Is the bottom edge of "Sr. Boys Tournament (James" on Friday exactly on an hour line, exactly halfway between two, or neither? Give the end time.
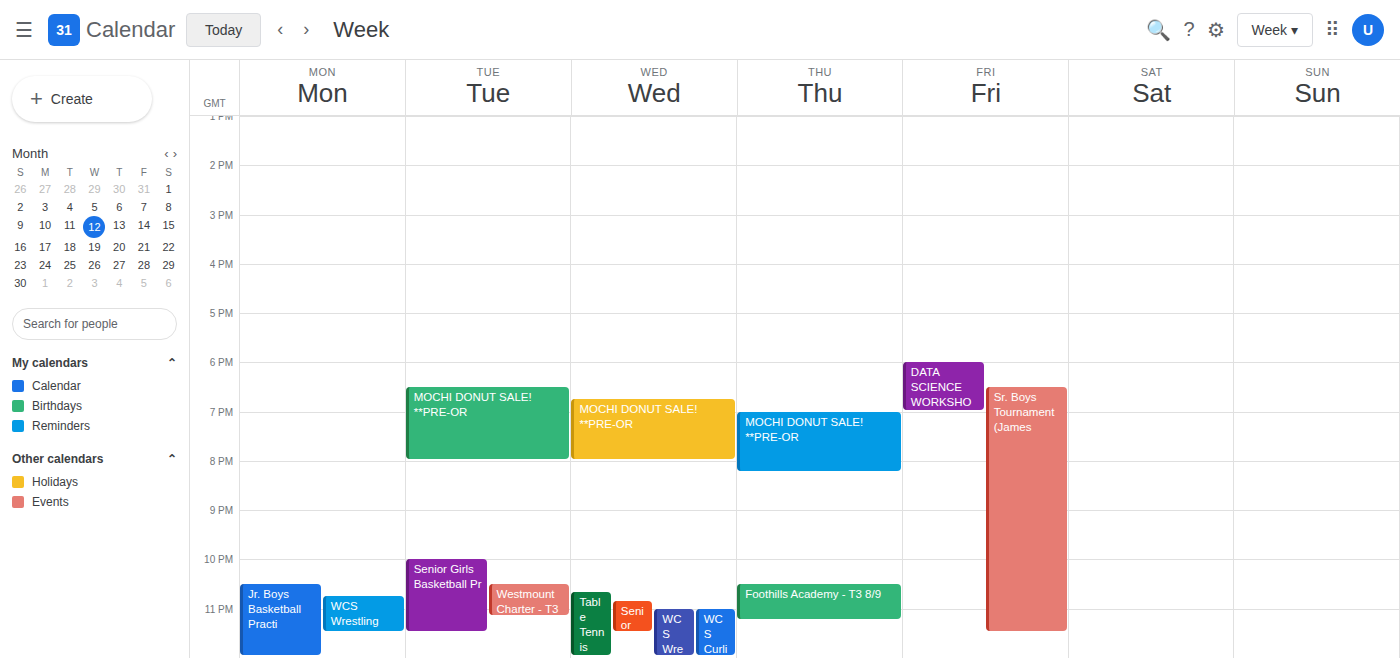
11:30 PM -- halfway between the 11 PM and 12 AM lines.